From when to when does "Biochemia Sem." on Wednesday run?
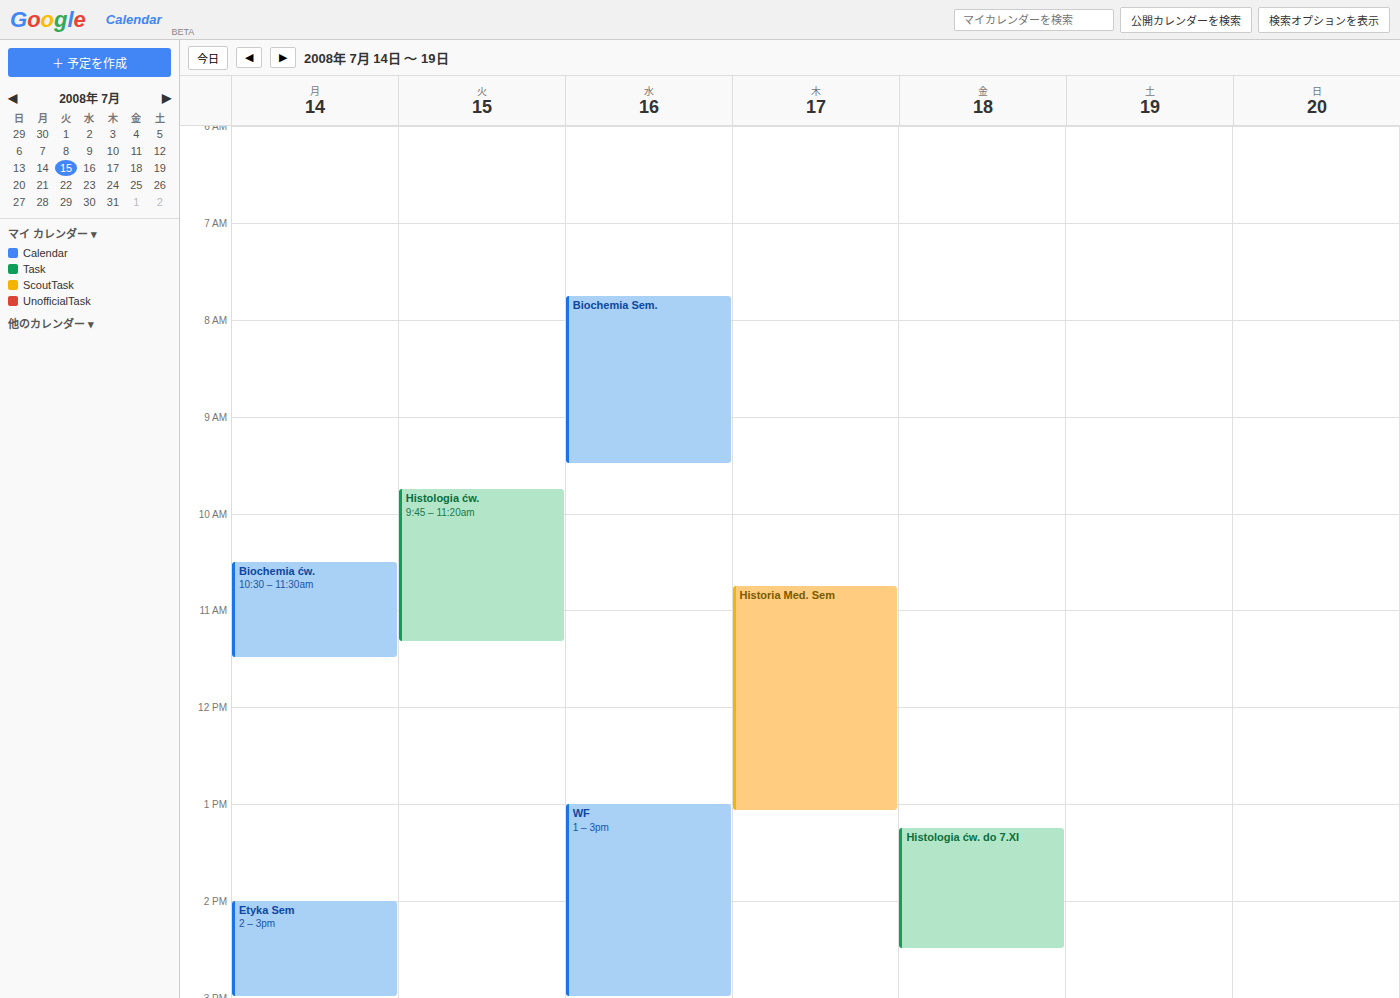
7:45 AM to 9:30 AM